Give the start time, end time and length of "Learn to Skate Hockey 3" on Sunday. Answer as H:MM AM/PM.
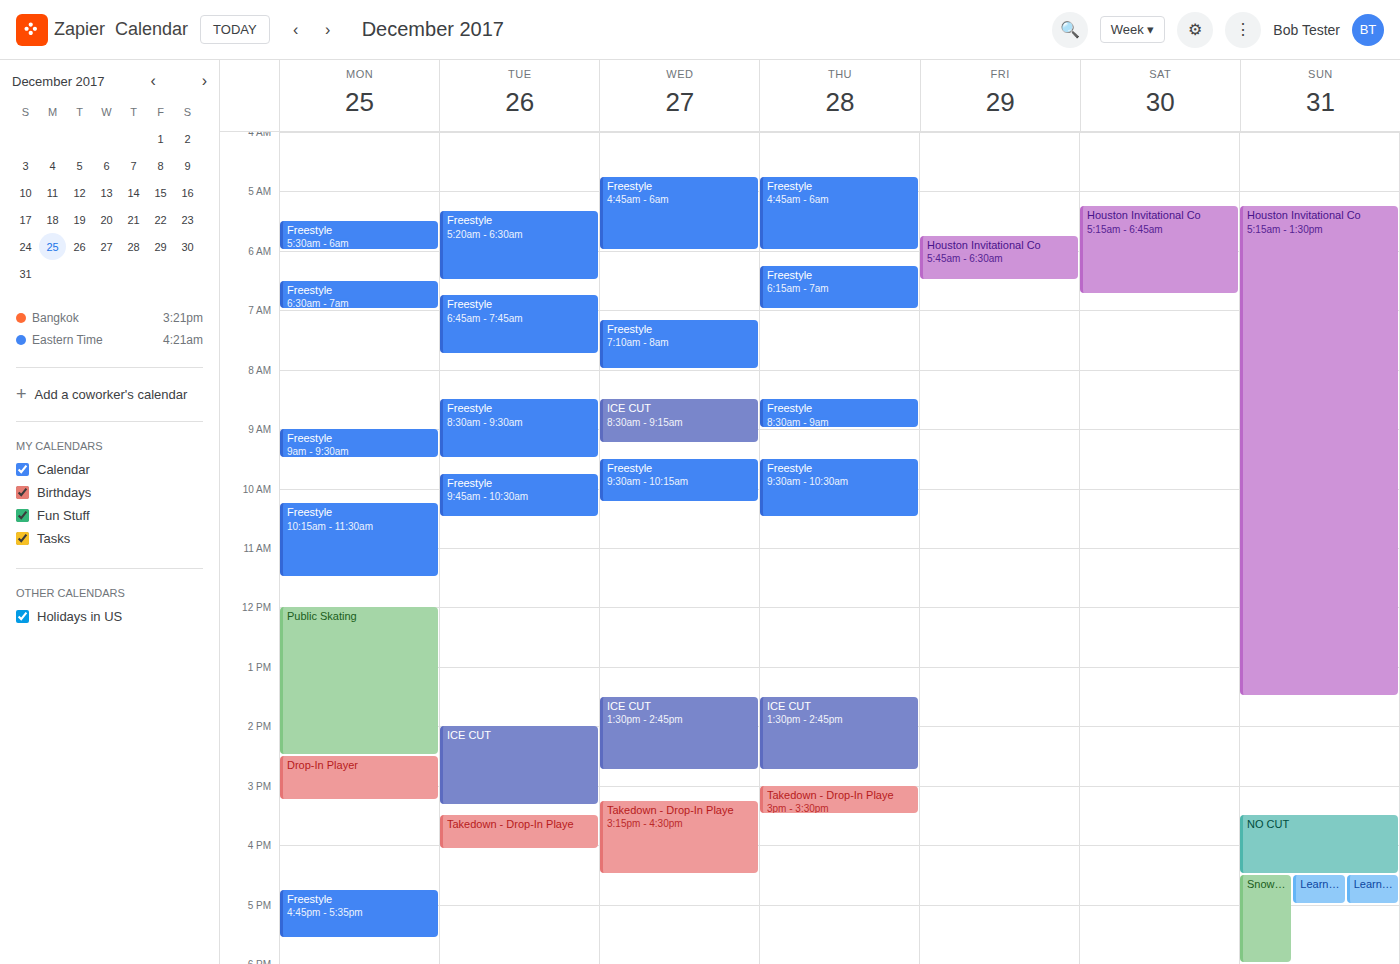
4:30 PM to 5:00 PM, 30 minutes